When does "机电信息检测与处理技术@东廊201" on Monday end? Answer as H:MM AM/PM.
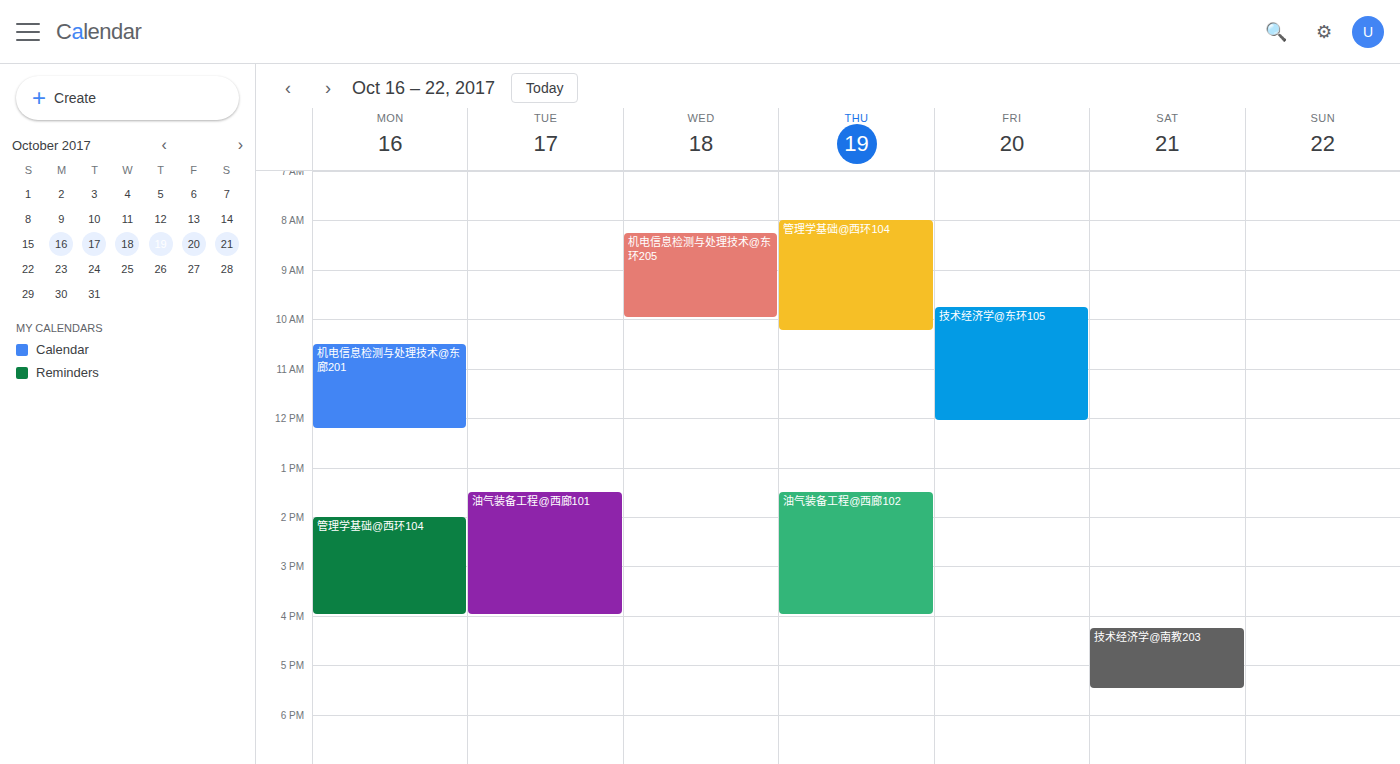
12:15 PM